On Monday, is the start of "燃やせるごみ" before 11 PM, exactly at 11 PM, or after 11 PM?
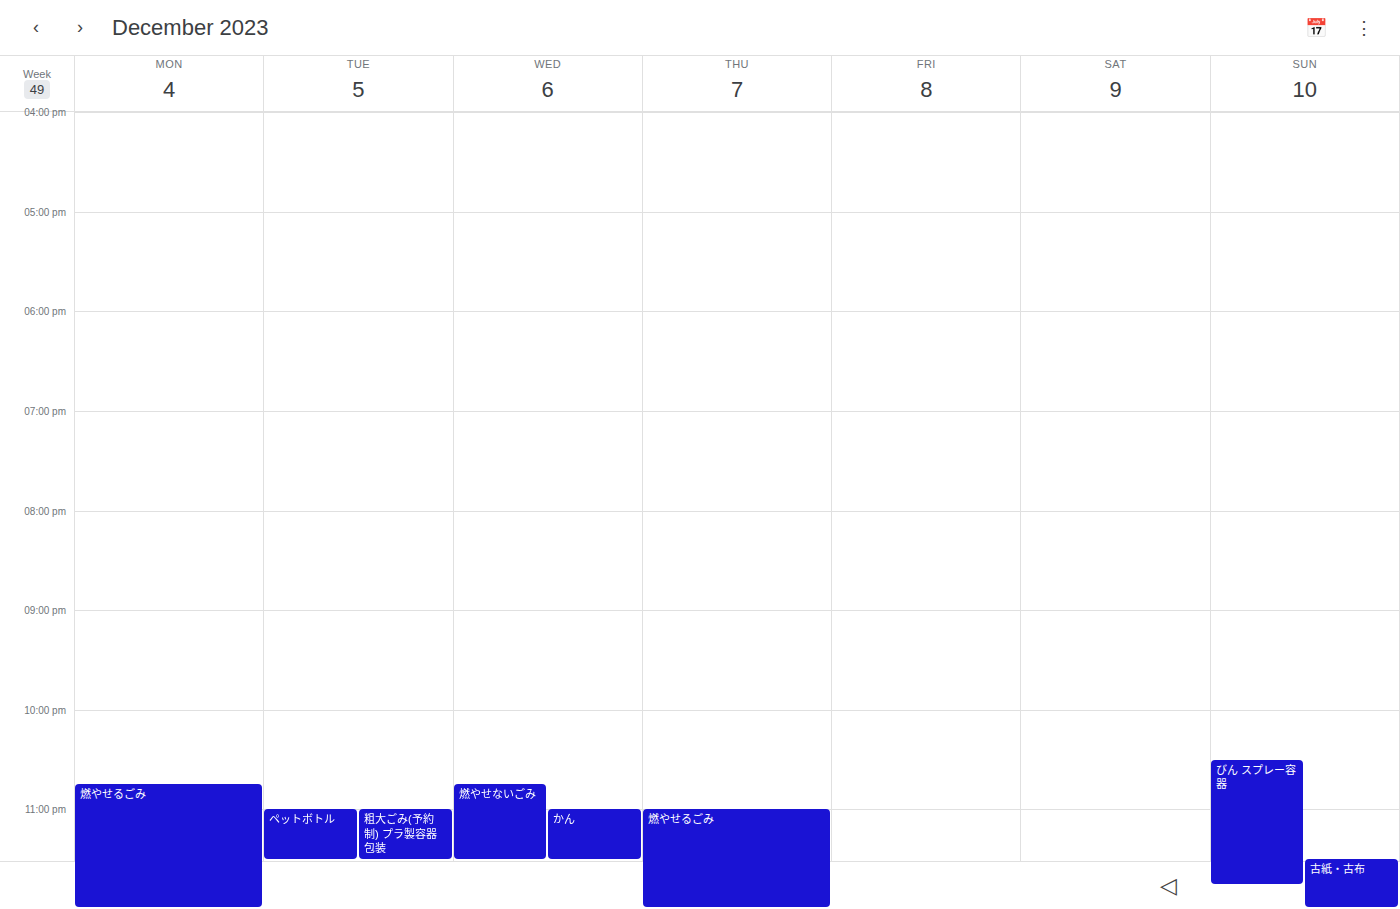
10:45 PM -- before 11 PM, 15 minutes above the 11 PM line.